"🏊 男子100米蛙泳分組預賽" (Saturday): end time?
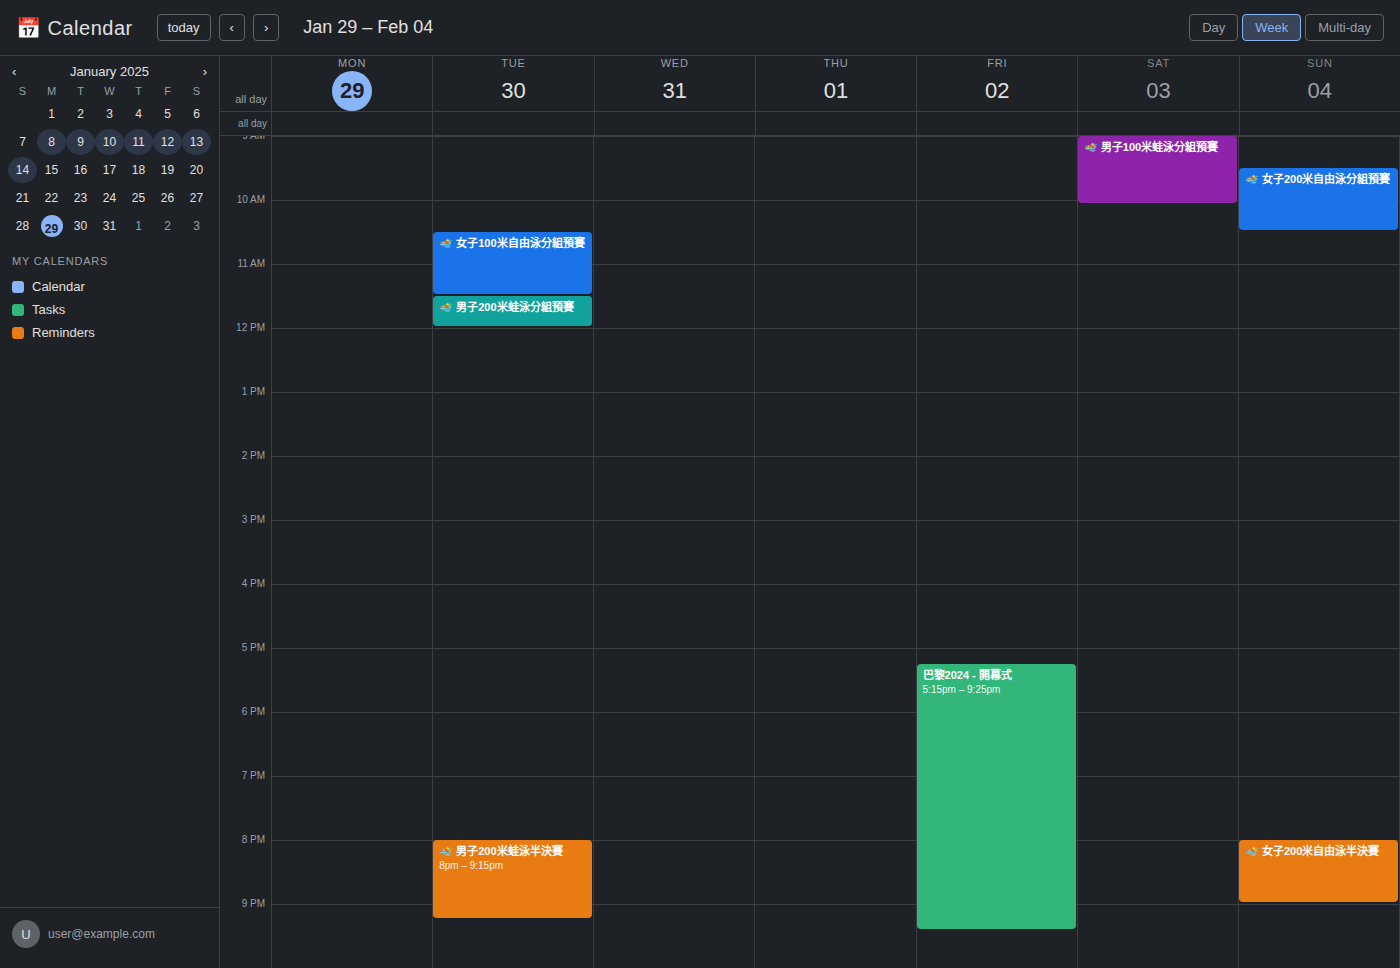
10:05 AM